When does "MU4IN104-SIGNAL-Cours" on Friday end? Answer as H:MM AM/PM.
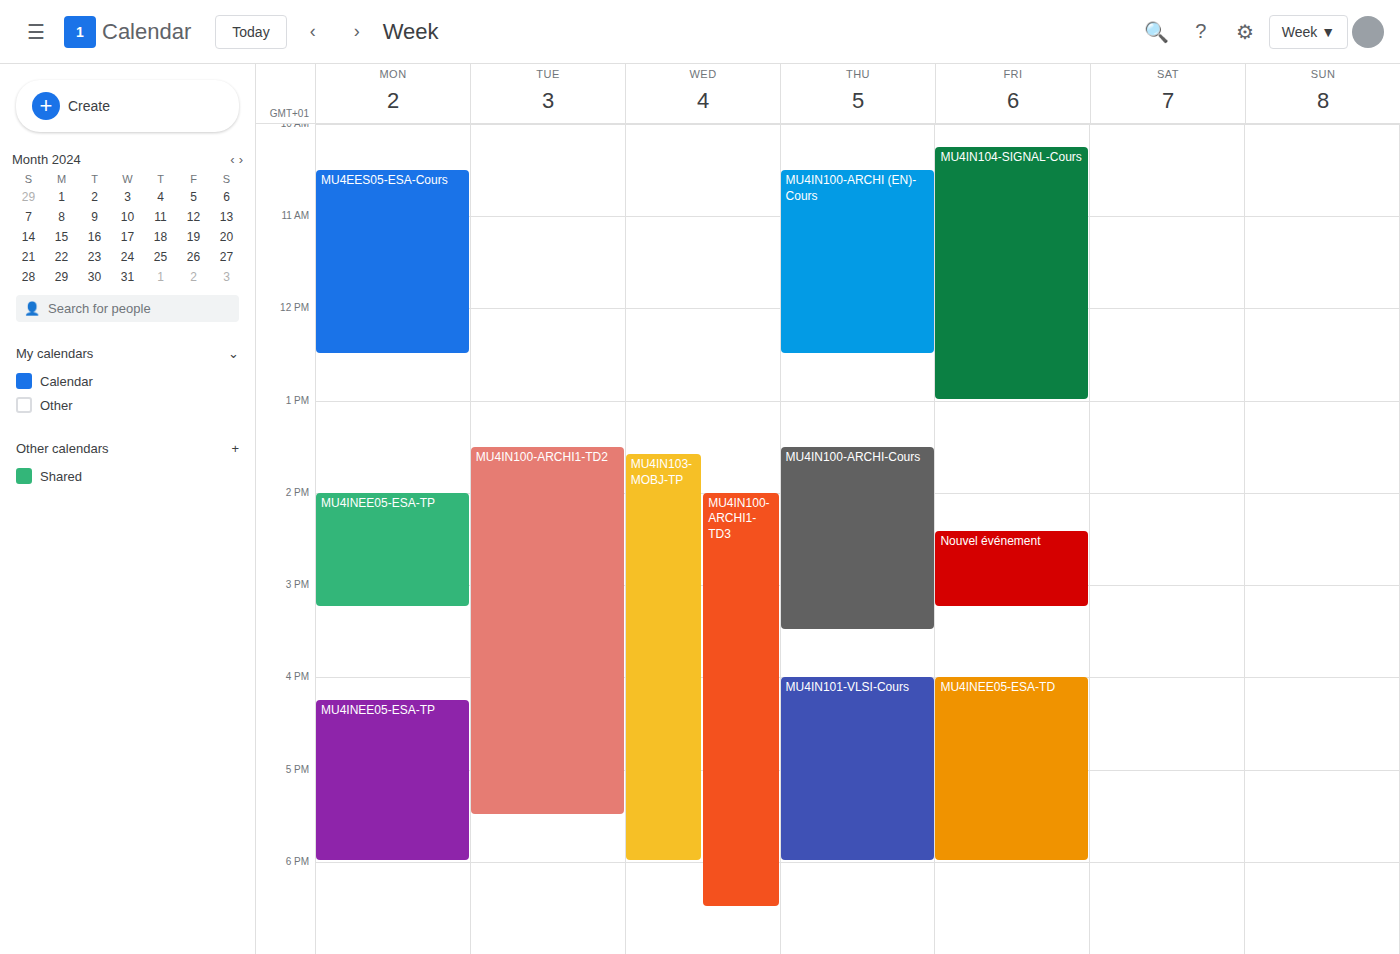
1:00 PM